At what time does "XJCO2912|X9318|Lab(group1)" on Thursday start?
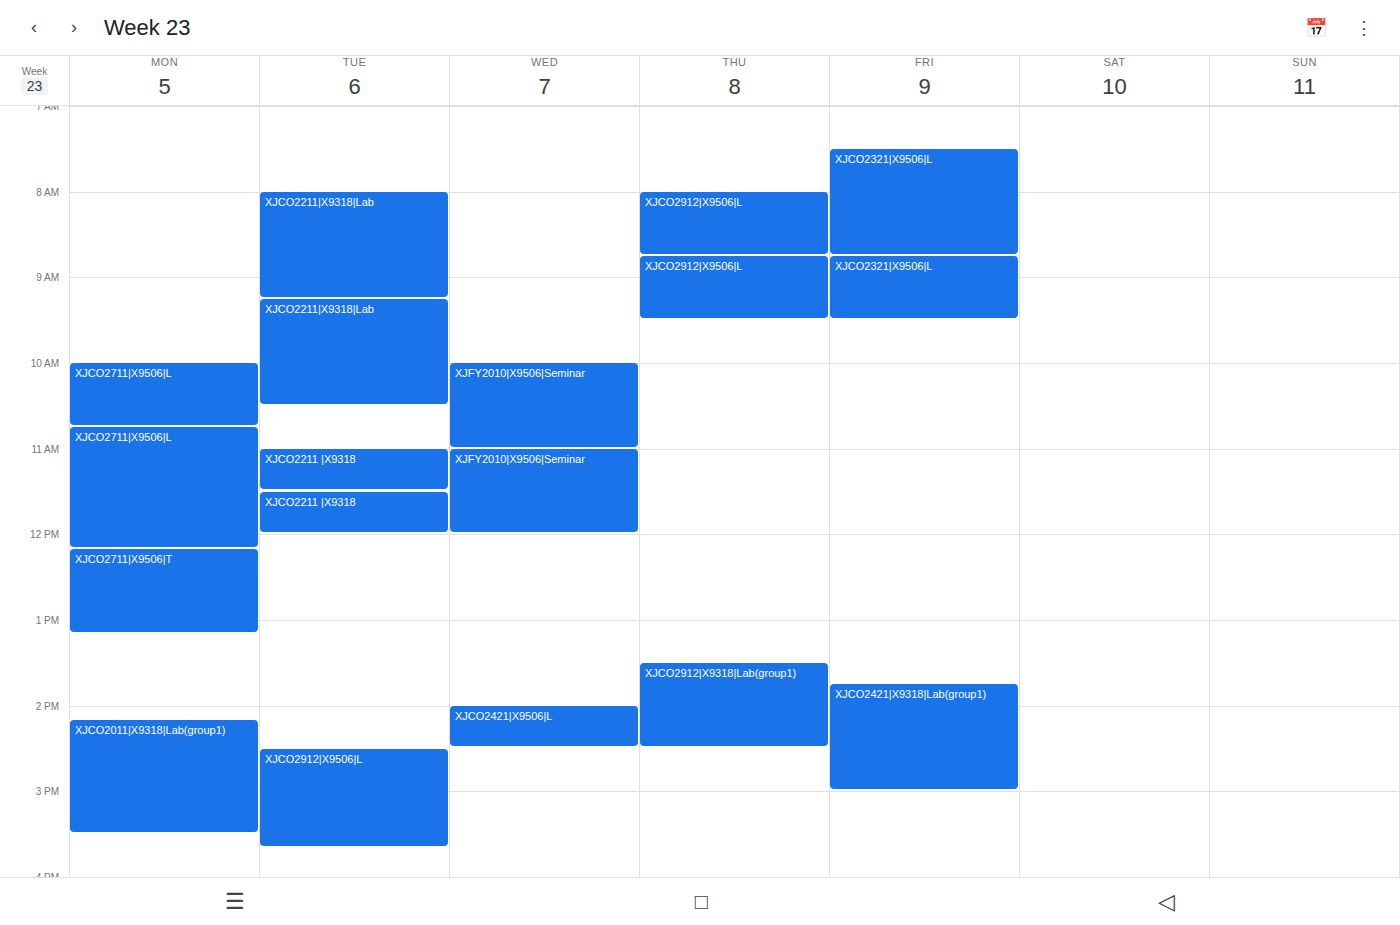
13:30